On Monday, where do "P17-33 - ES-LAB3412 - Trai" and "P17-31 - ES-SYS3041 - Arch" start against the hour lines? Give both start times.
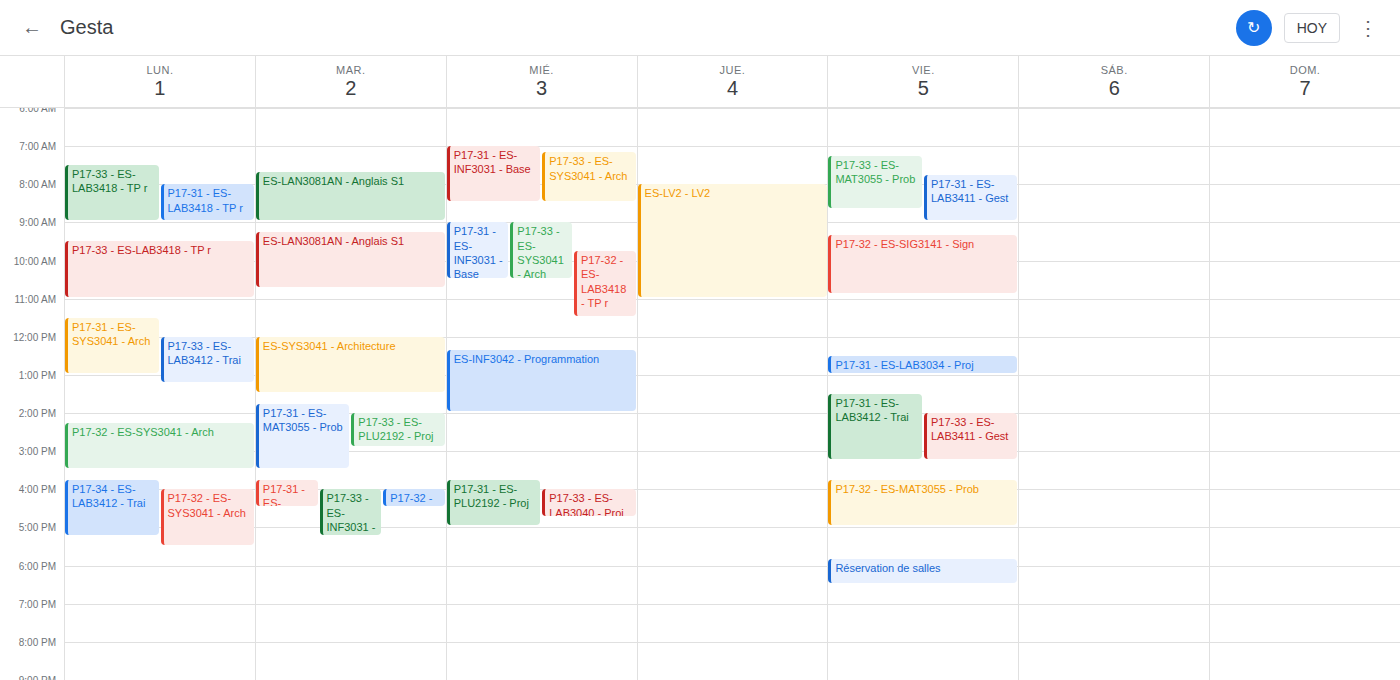
"P17-33 - ES-LAB3412 - Trai": 12:00 PM, exactly on the 12 PM line. "P17-31 - ES-SYS3041 - Arch": 11:30 AM, halfway between the 11 AM and 12 PM lines.